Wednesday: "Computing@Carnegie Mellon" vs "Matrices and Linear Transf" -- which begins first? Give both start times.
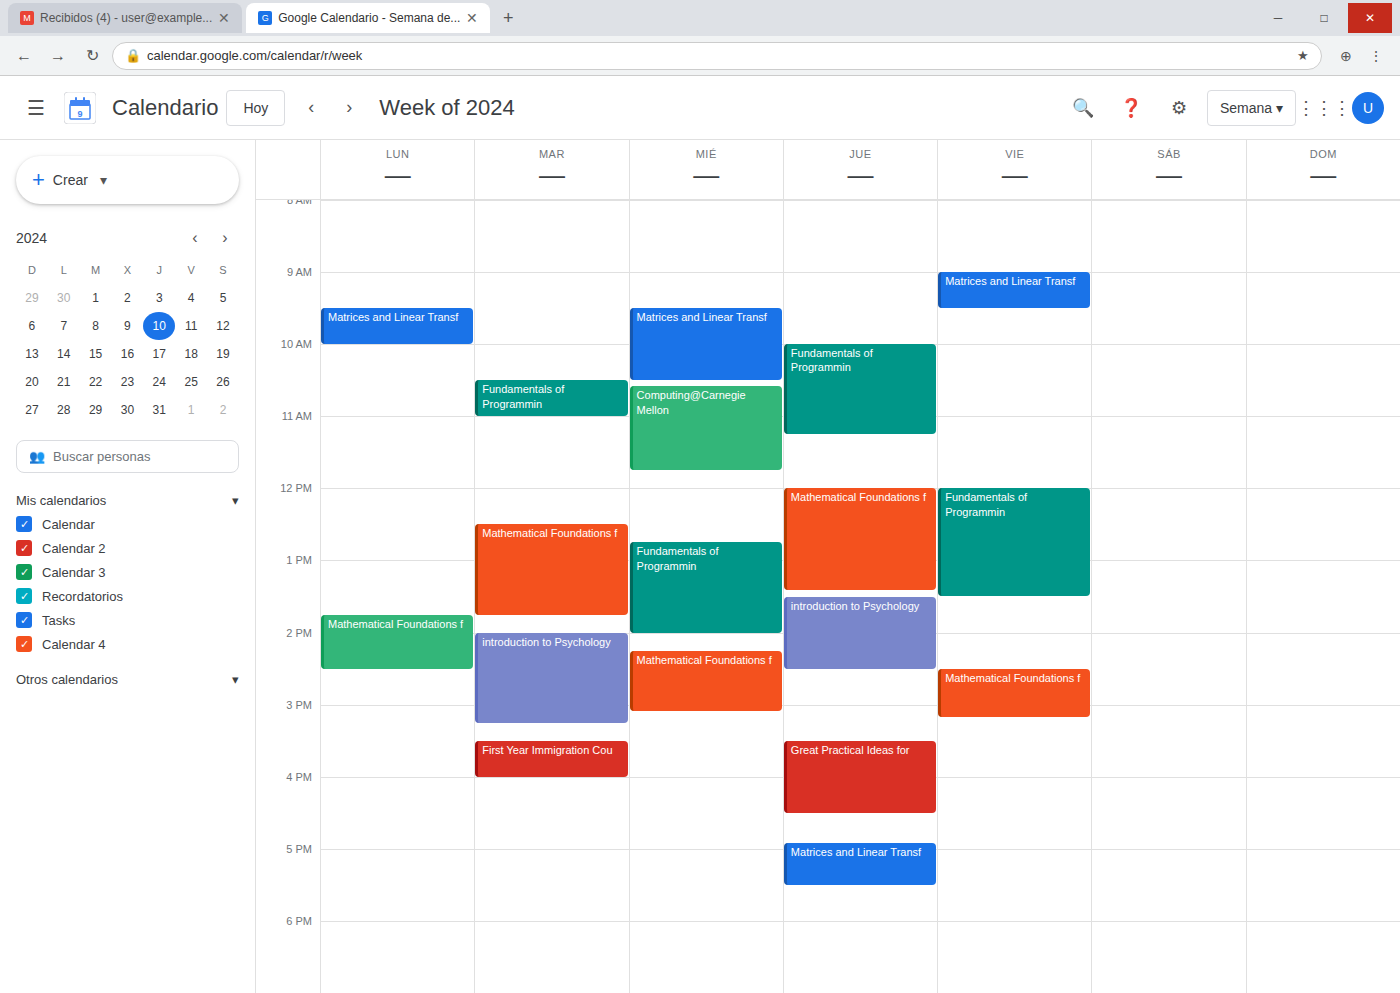
"Matrices and Linear Transf" 9:30 AM; "Computing@Carnegie Mellon" 10:35 AM.